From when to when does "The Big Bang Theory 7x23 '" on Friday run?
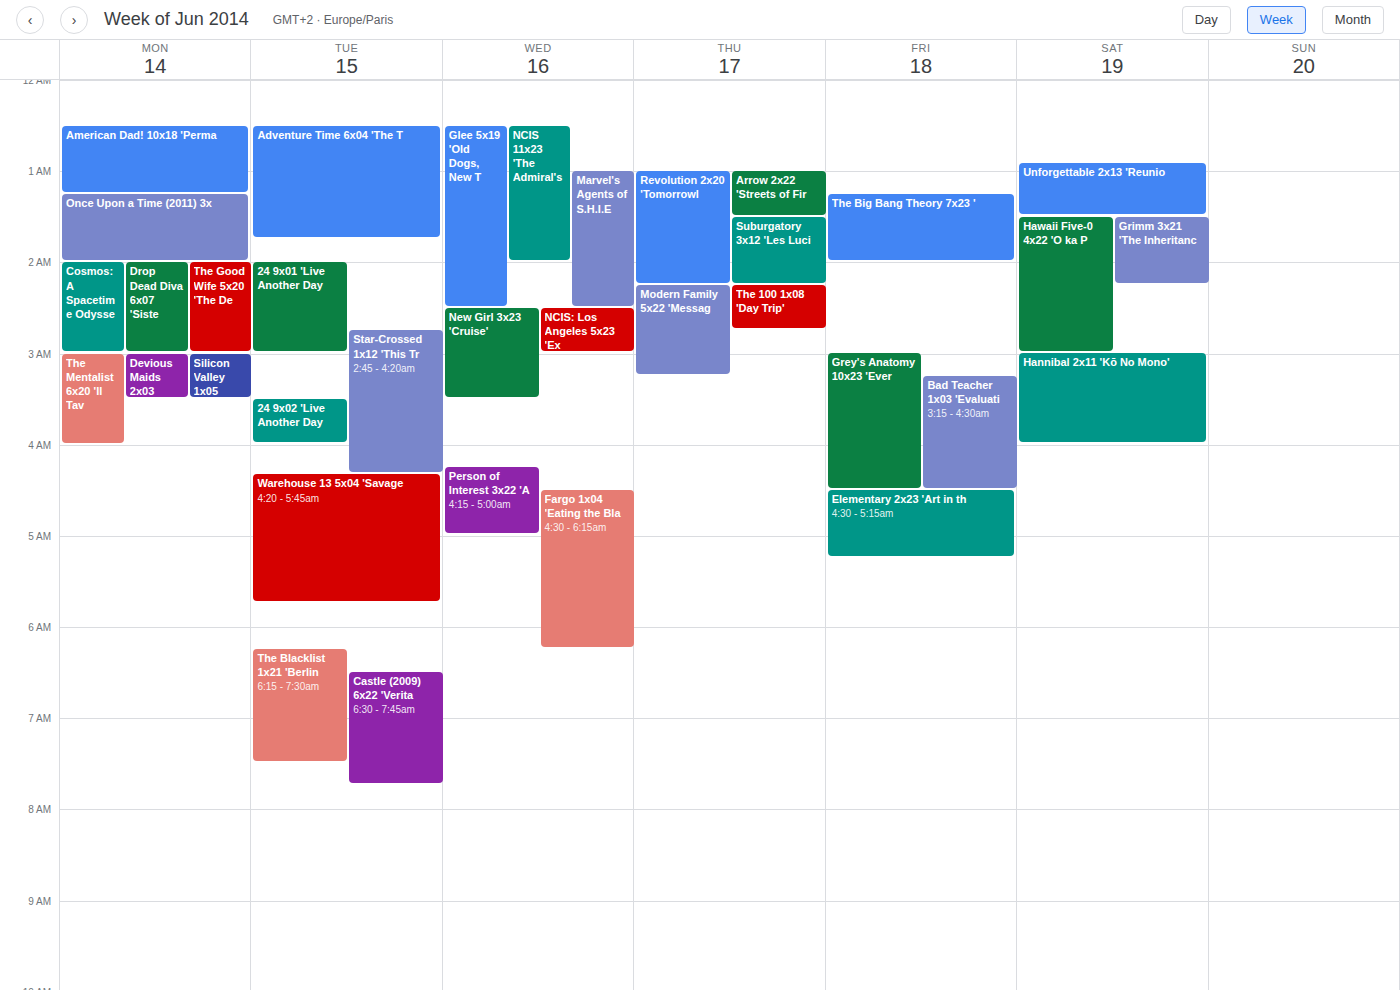
1:15 AM to 2:00 AM